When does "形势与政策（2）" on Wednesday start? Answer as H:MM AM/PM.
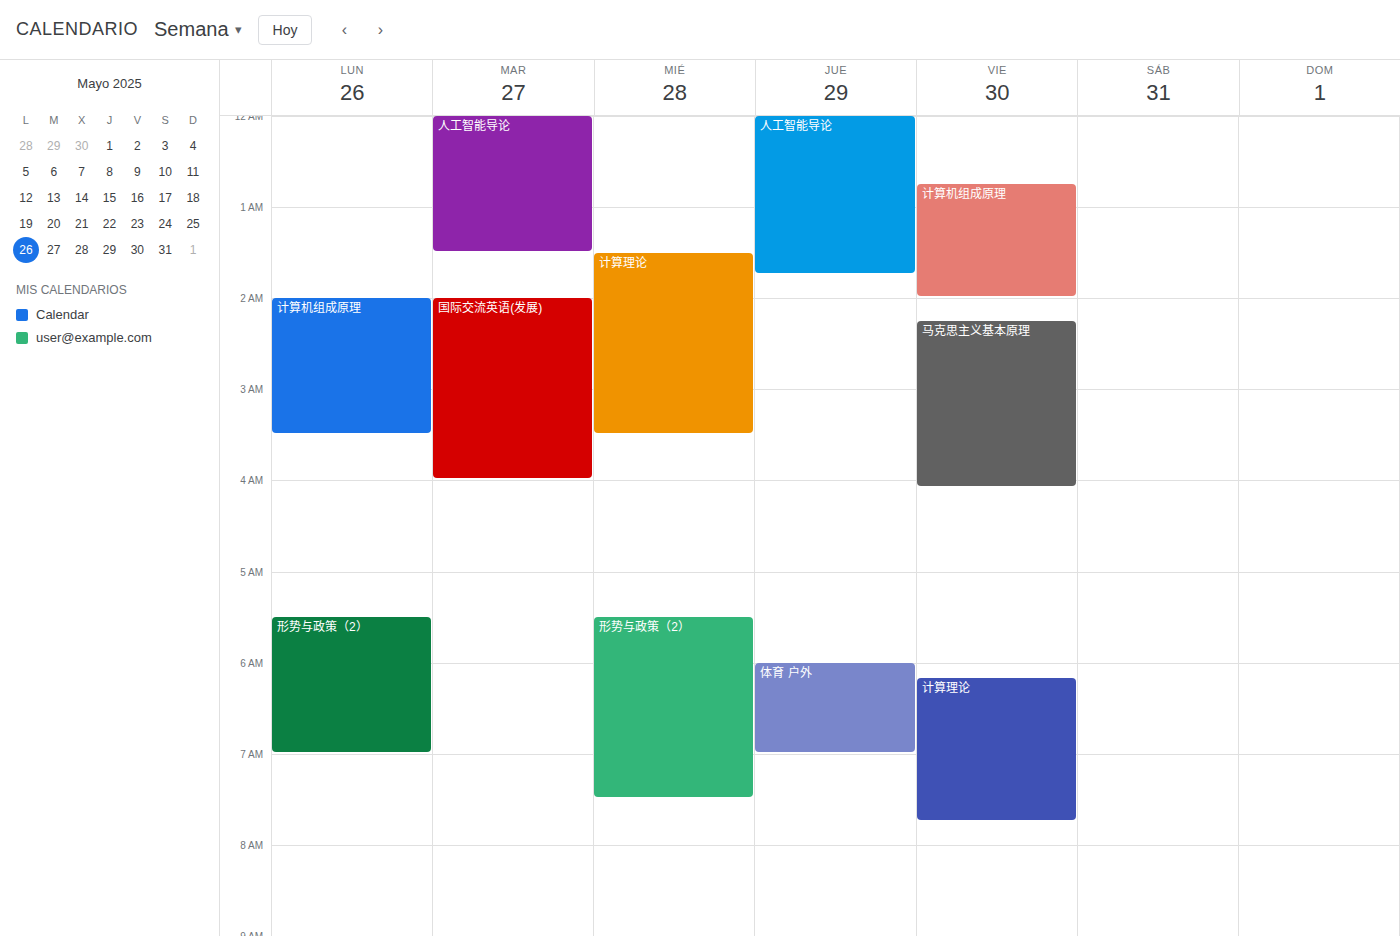
5:30 AM